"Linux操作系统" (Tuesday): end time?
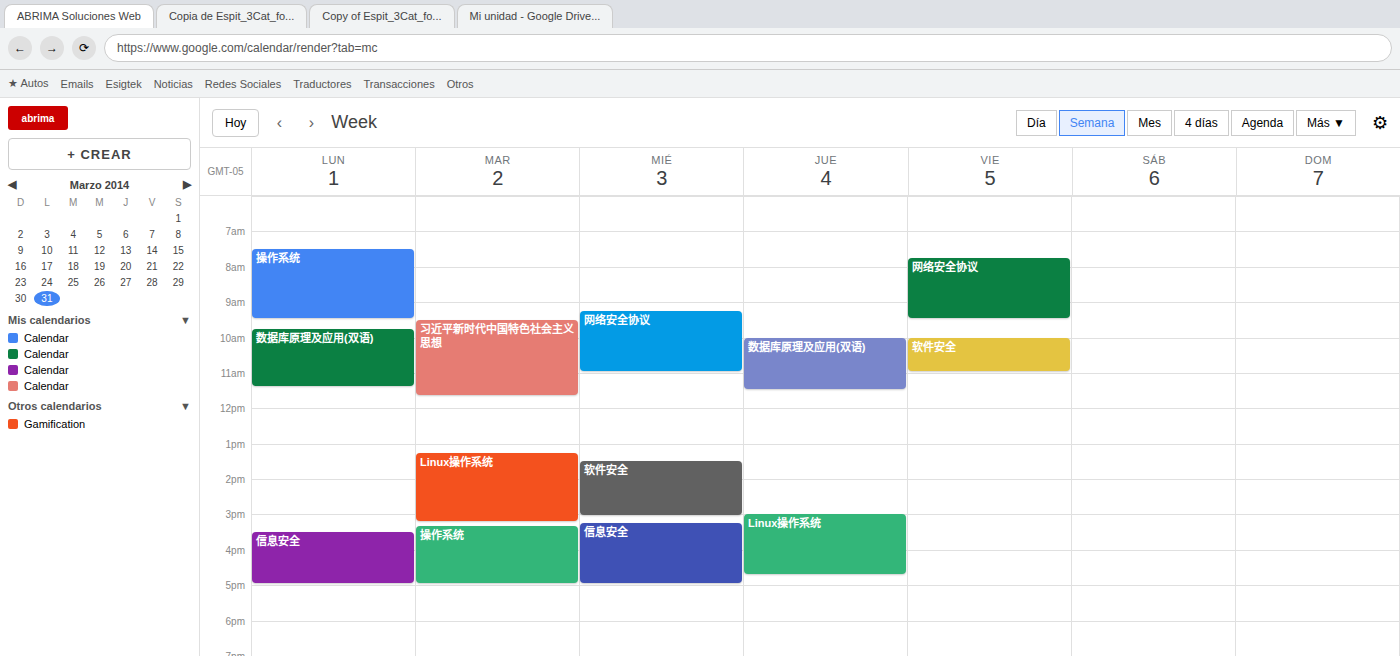
3:15 PM